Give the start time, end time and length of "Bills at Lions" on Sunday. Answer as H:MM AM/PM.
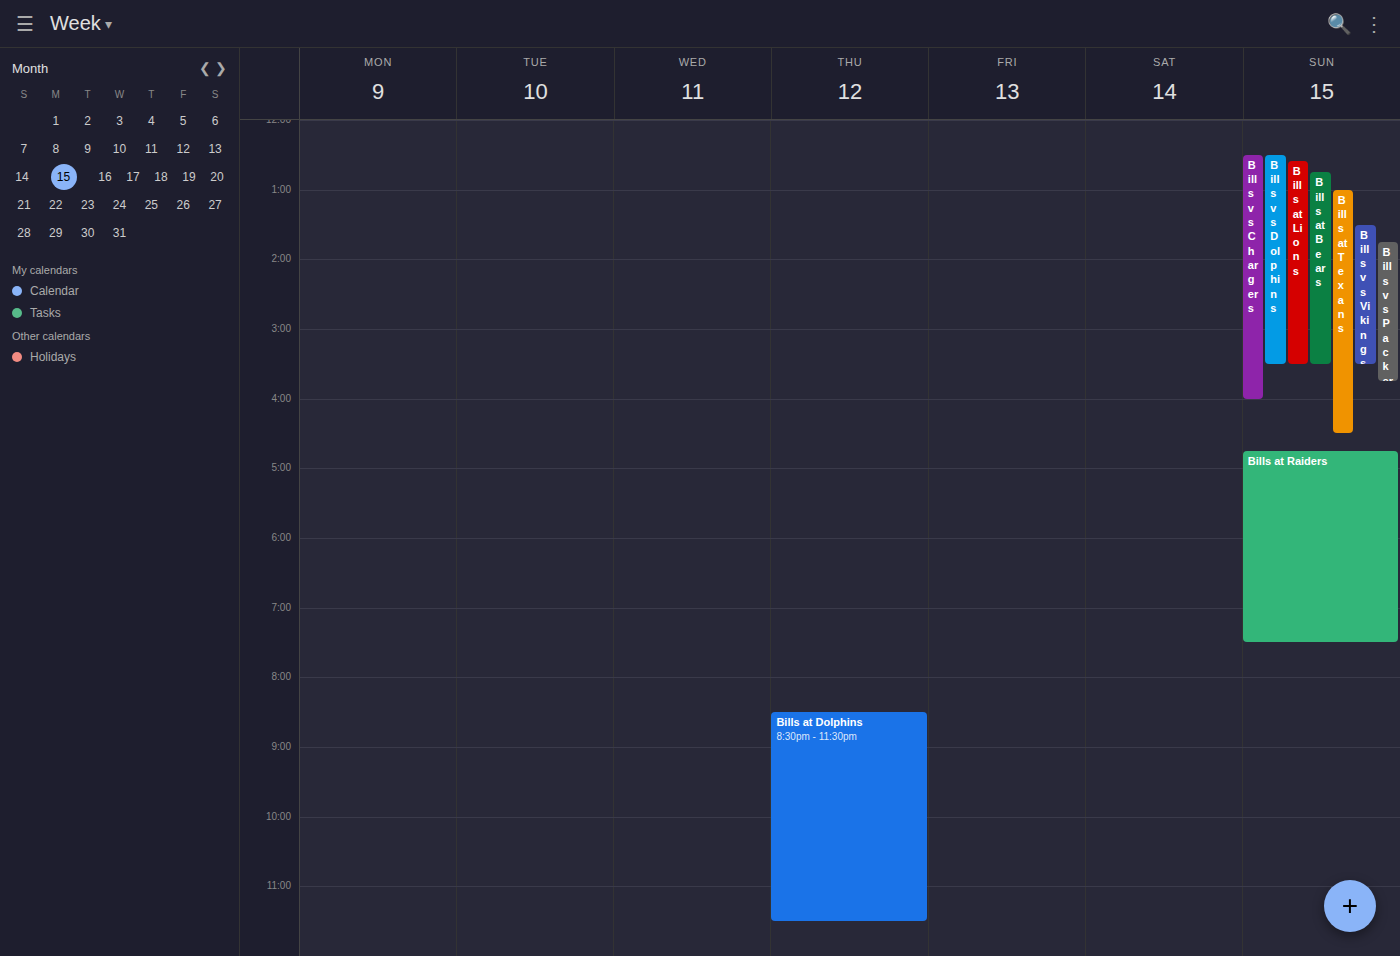
12:35 PM to 3:30 PM, 2 hours 55 minutes